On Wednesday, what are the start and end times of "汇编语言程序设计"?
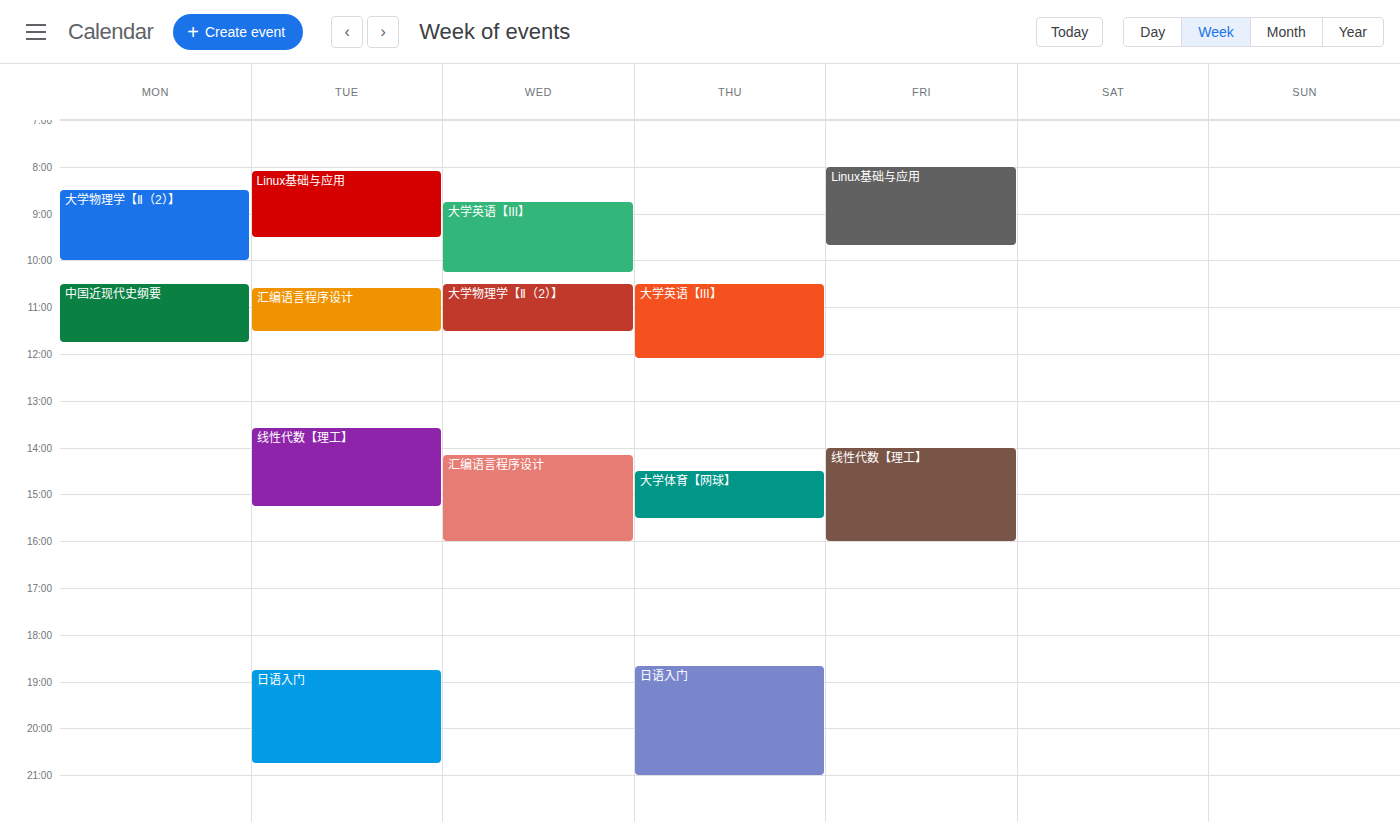
2:10 PM to 4:00 PM